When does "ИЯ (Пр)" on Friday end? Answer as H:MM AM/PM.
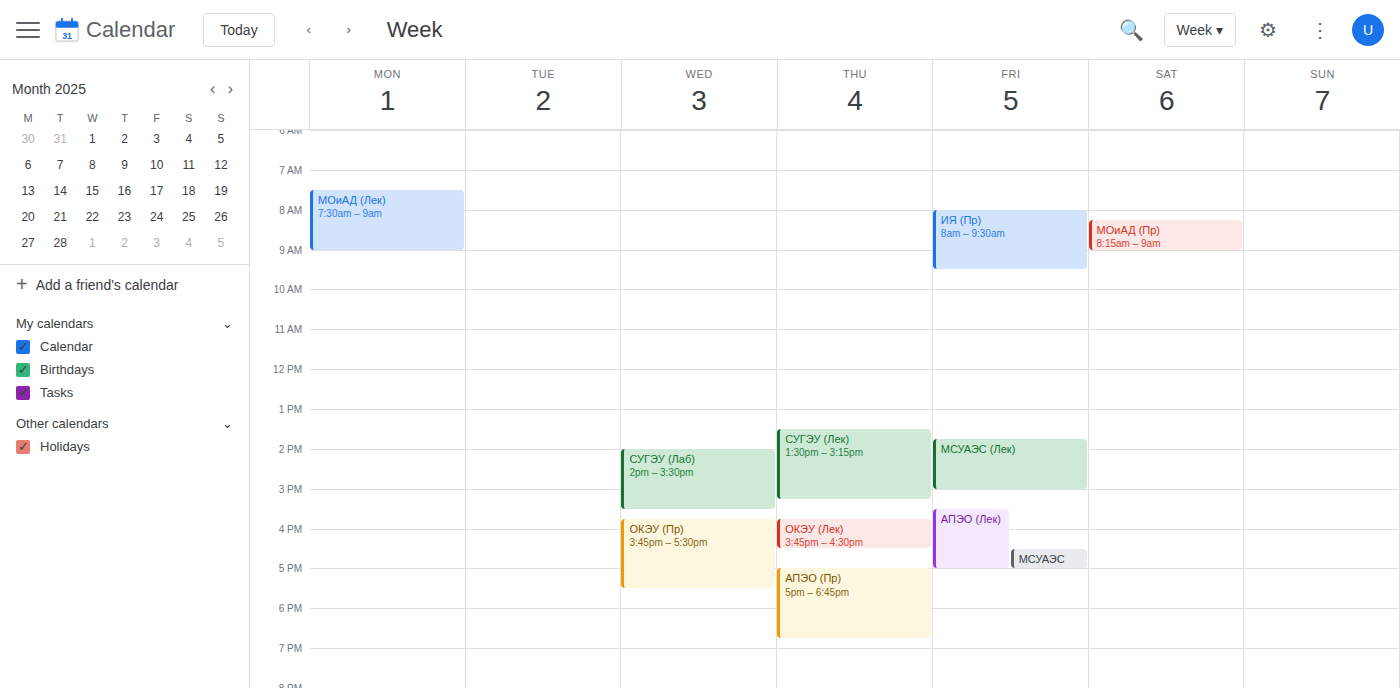
9:30 AM